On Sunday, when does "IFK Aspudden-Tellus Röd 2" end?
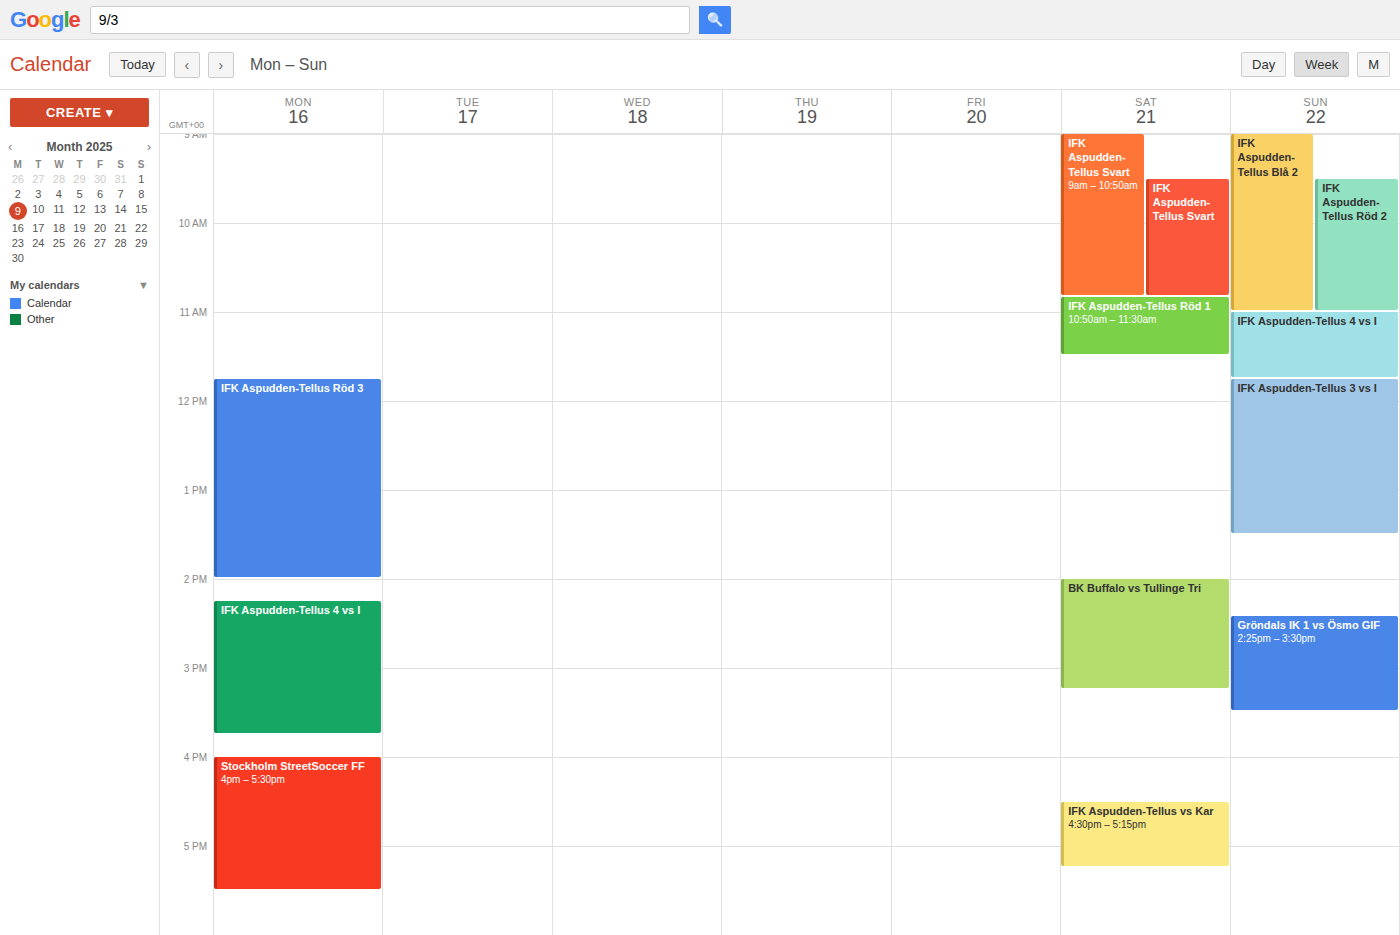
11:00 AM